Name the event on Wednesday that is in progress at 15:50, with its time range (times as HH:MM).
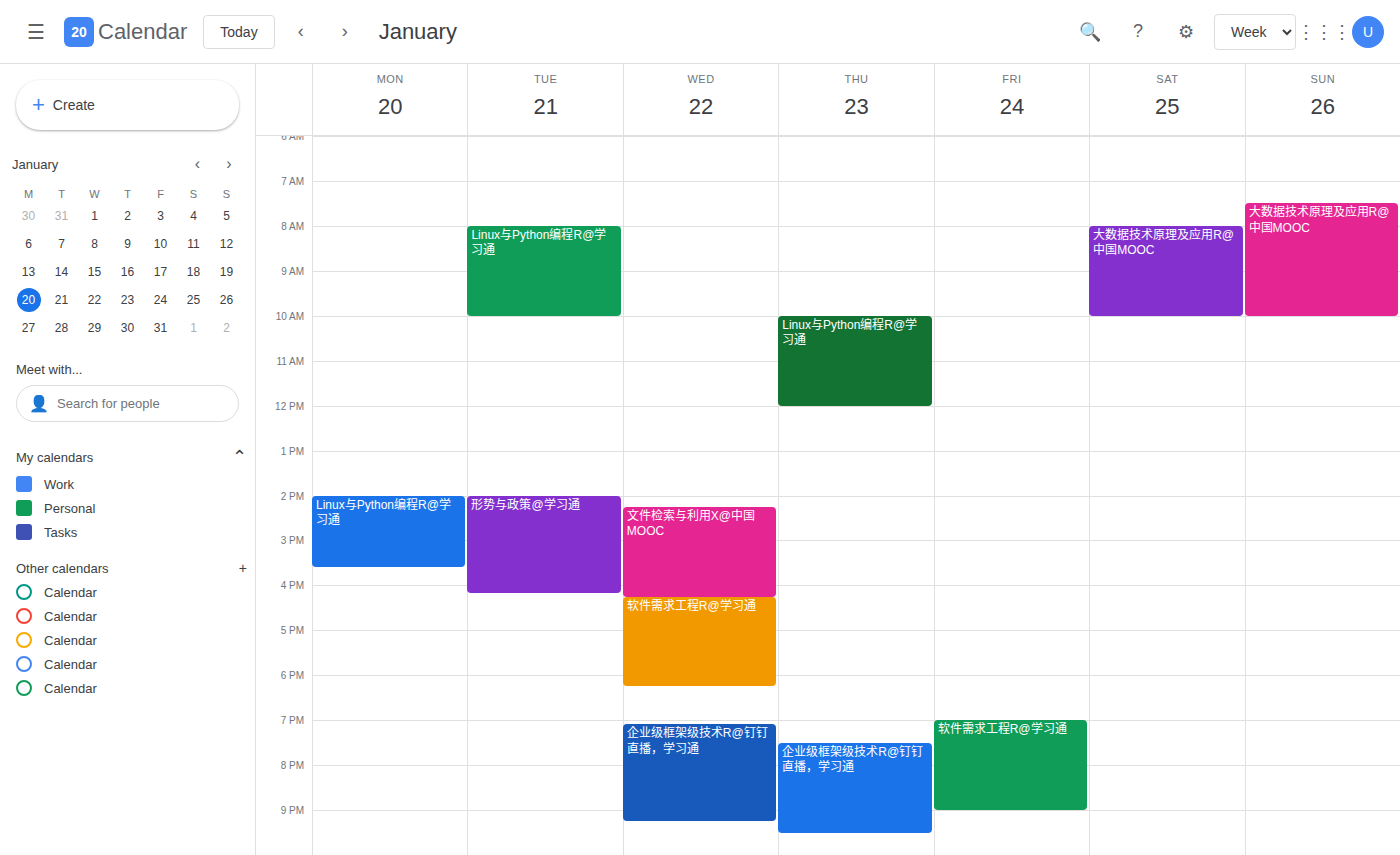
"文件检索与利用X@中国MOOC", 14:15 to 16:15